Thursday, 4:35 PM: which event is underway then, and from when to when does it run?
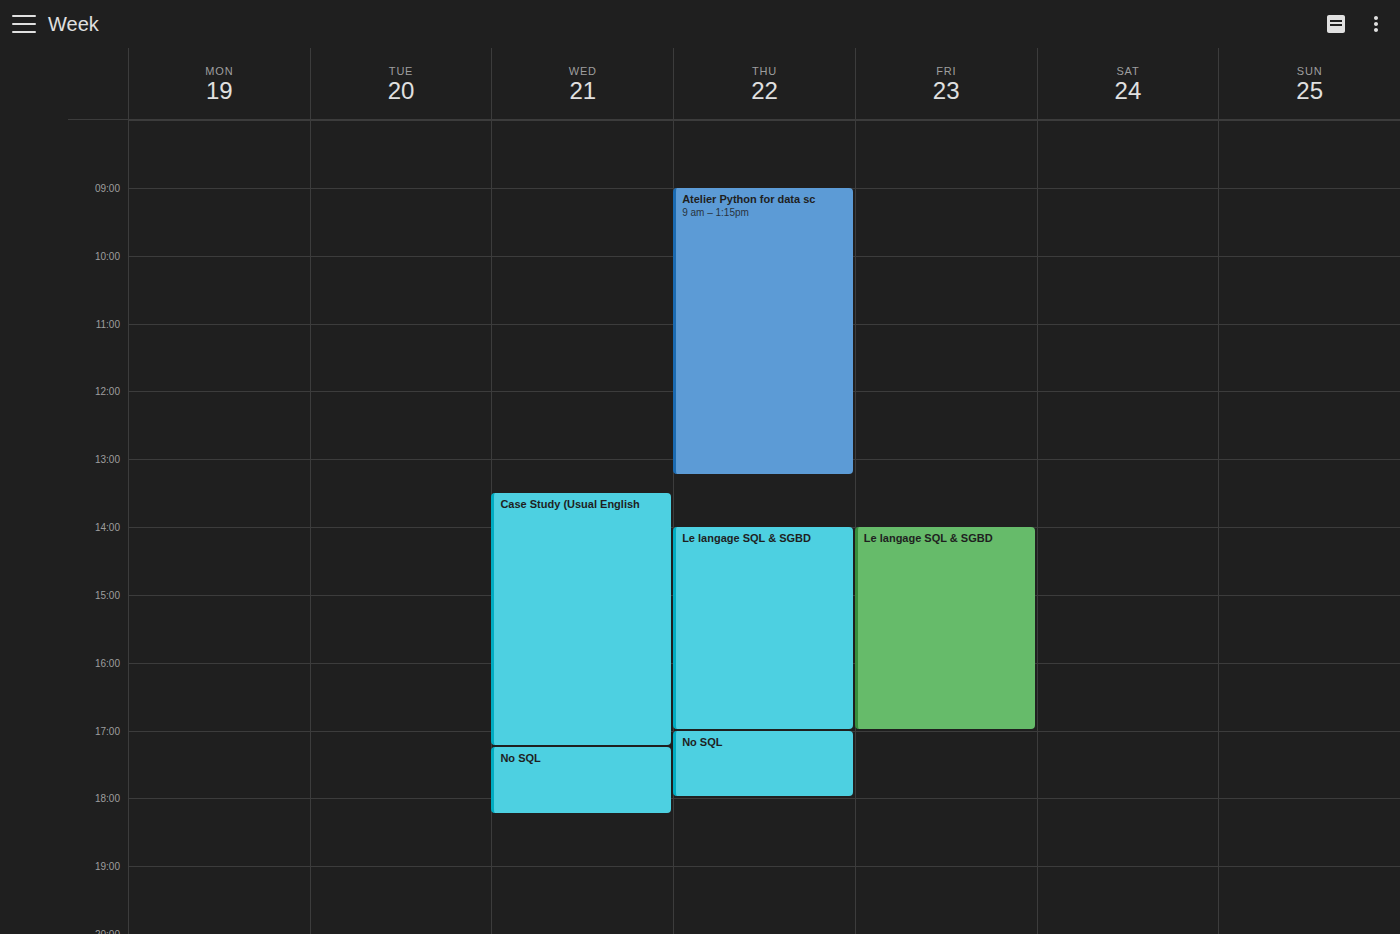
"Le langage SQL & SGBD", 2:00 PM to 5:00 PM